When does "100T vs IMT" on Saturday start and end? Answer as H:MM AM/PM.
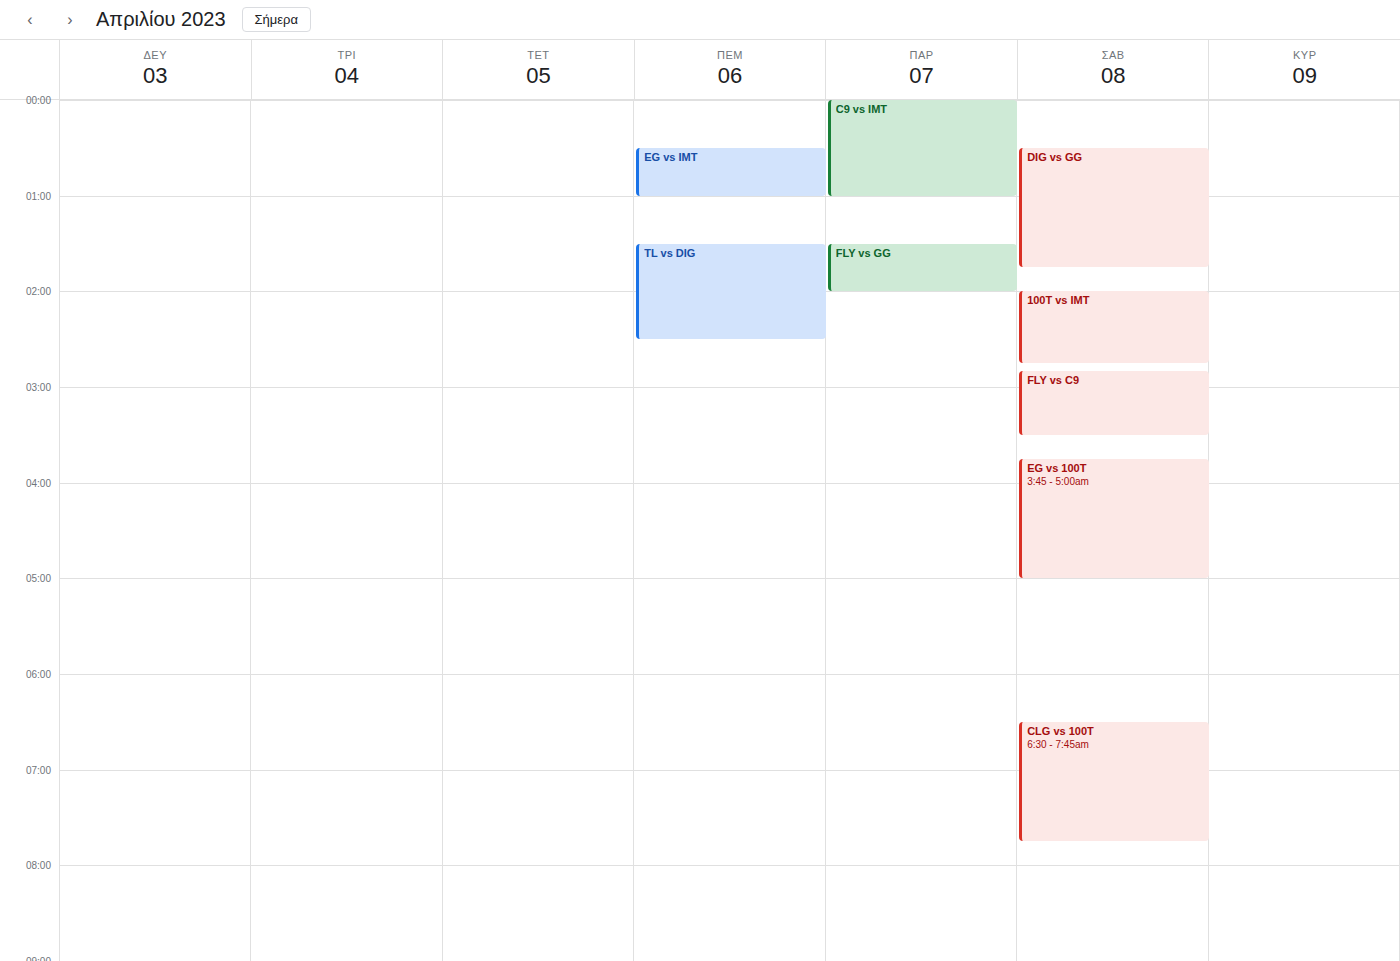
2:00 AM to 2:45 AM